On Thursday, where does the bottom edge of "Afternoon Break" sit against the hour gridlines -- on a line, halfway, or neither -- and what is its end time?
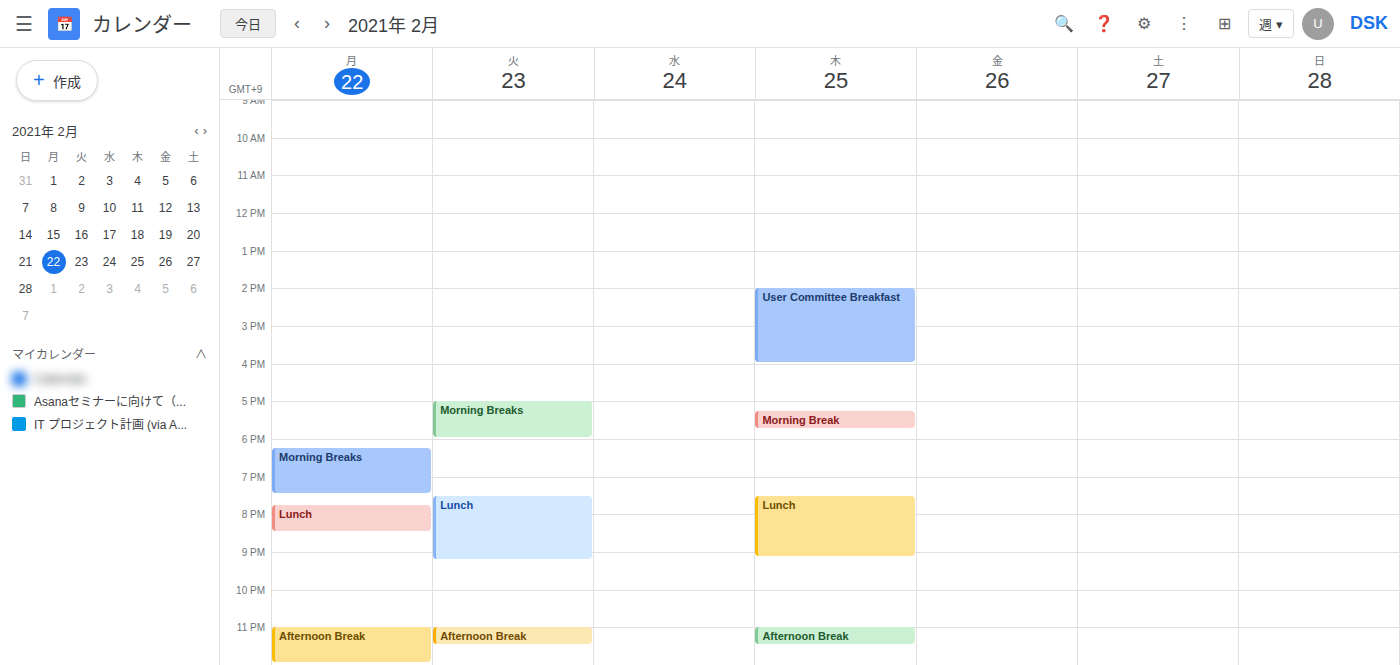
23:30 -- halfway between the 23:00 and 24:00 lines.